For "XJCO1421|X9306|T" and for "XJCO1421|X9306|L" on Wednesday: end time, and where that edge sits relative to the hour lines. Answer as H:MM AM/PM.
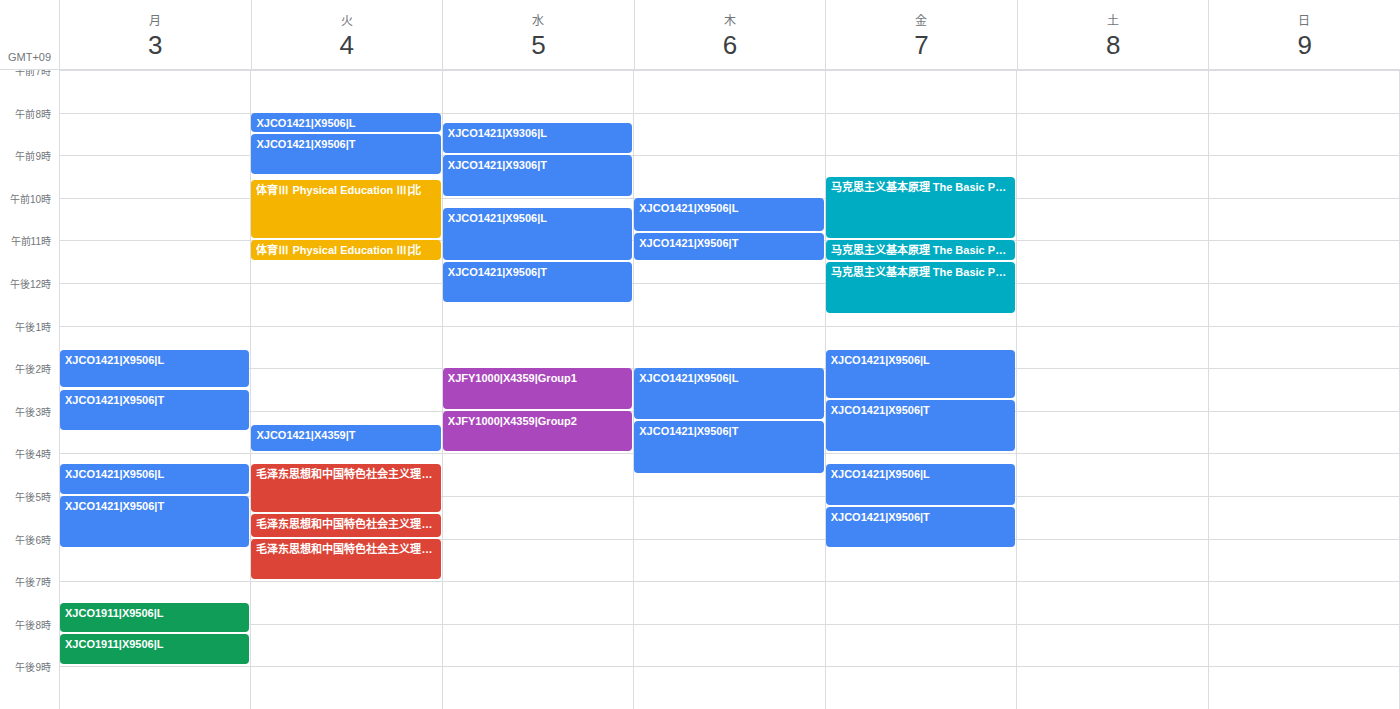
"XJCO1421|X9306|T": 10:00 AM, exactly on the 10 AM line. "XJCO1421|X9306|L": 9:00 AM, exactly on the 9 AM line.